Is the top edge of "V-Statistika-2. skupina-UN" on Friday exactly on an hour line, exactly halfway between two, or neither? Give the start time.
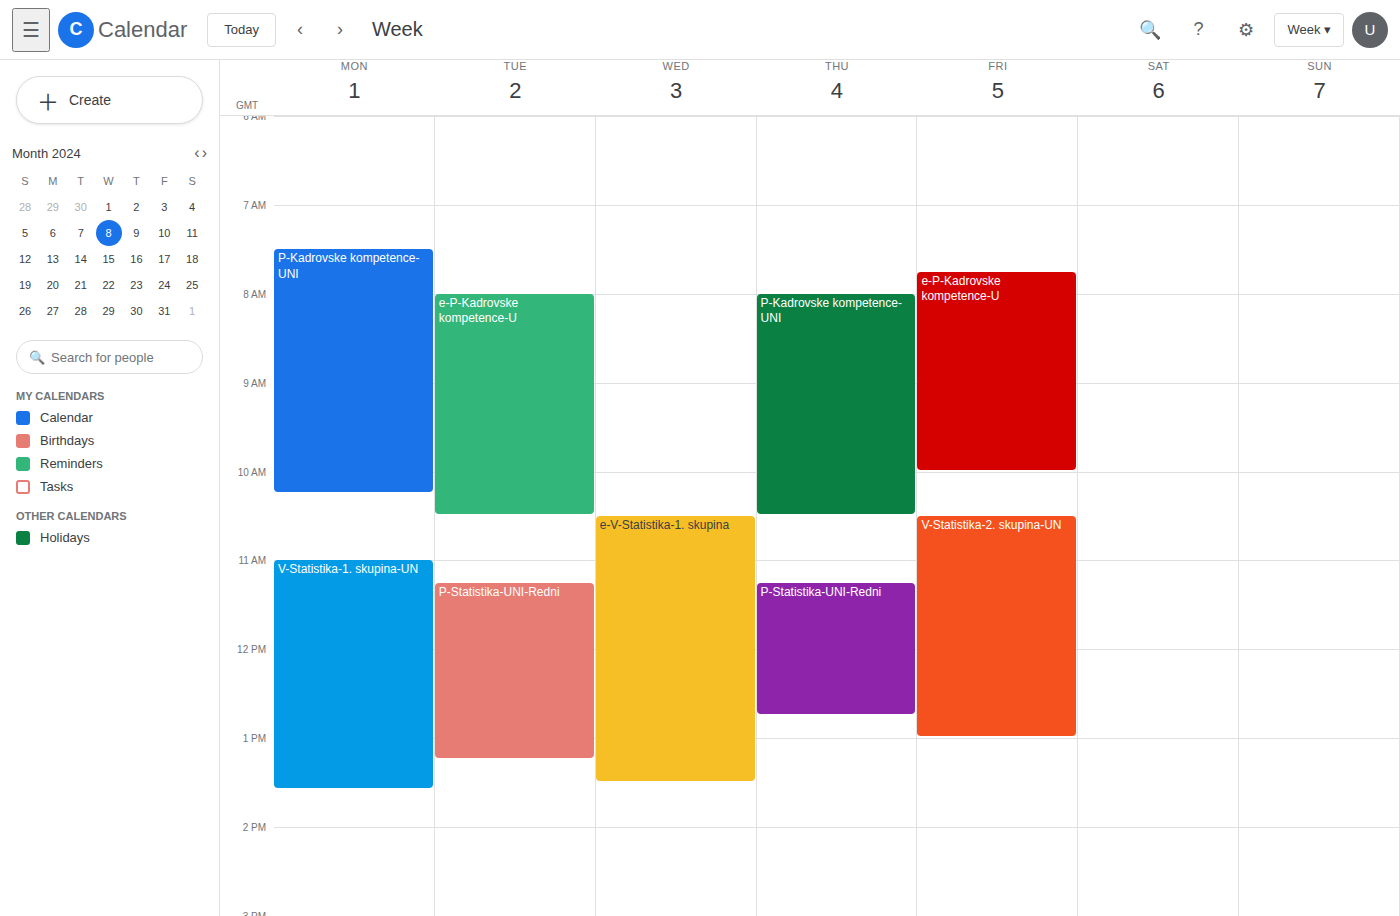
10:30 -- halfway between the 10:00 and 11:00 lines.